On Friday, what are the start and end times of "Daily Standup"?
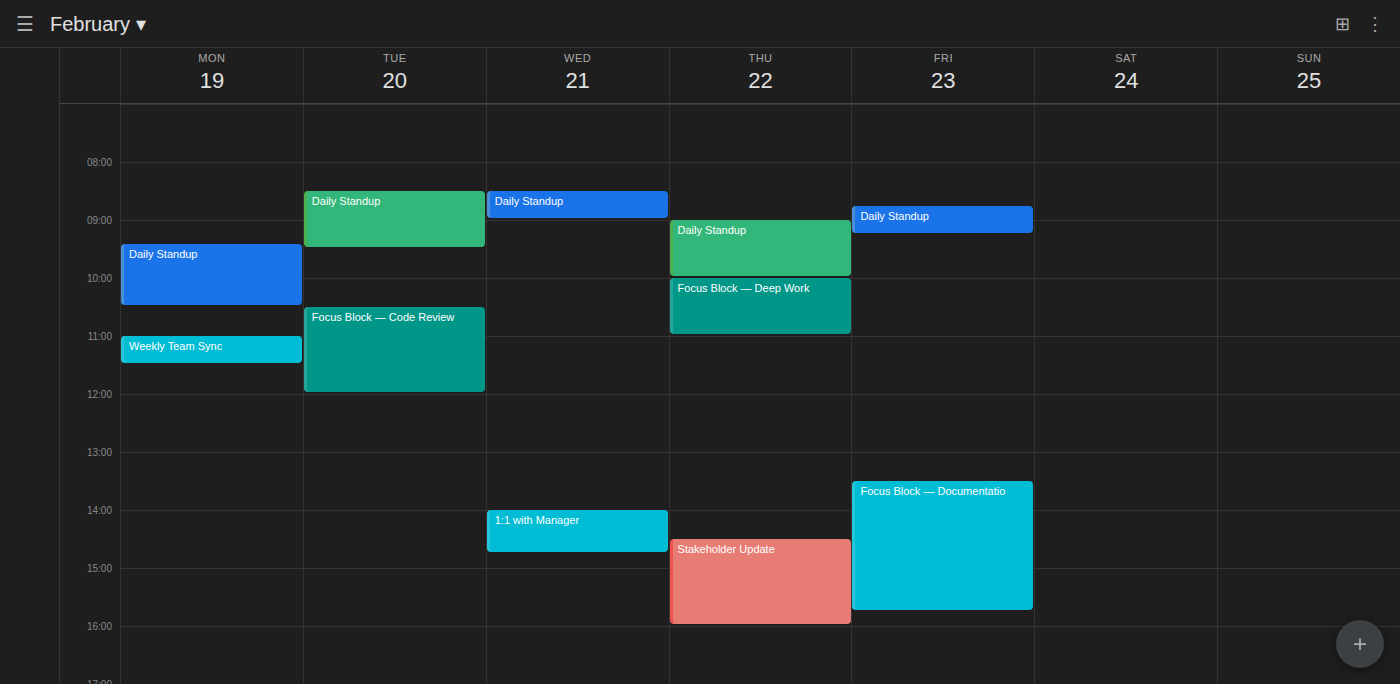
8:45 AM to 9:15 AM